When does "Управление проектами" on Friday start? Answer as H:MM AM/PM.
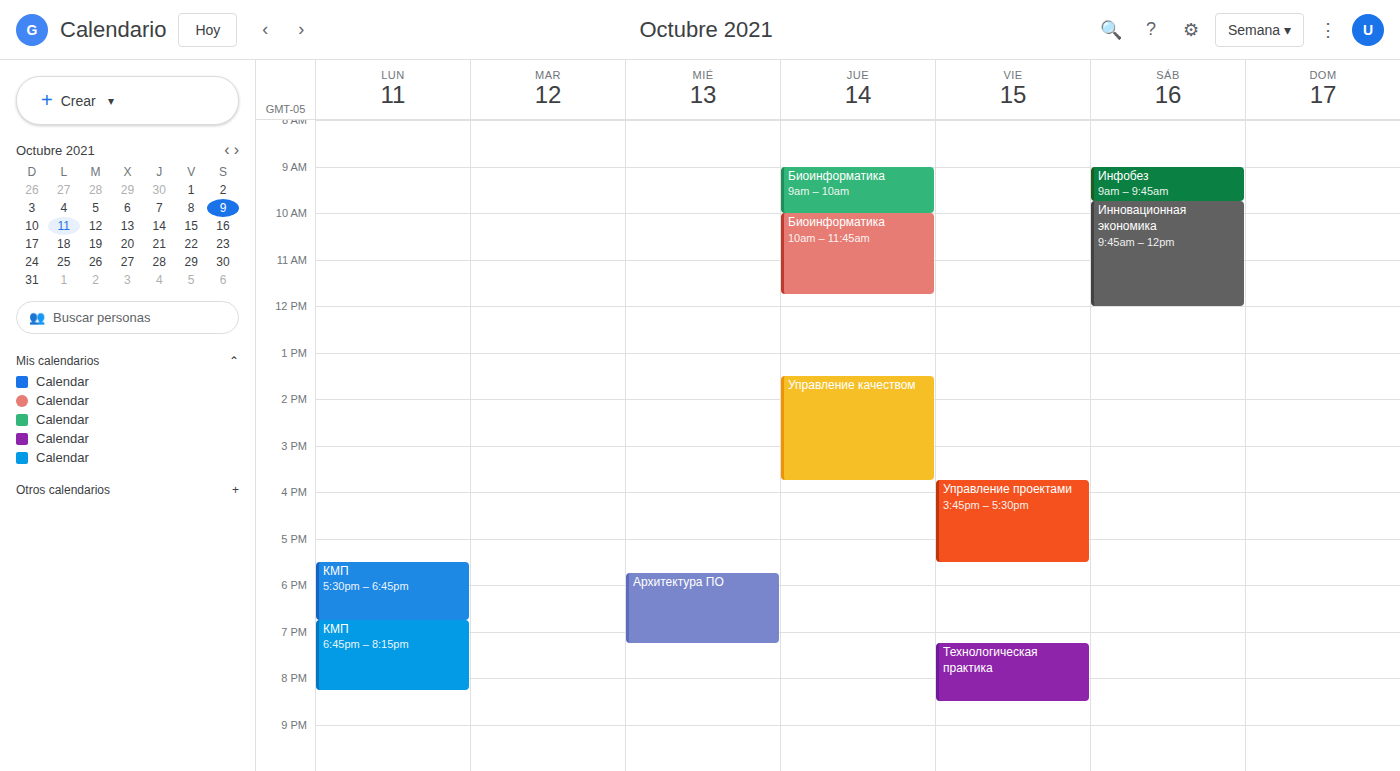
3:45 PM